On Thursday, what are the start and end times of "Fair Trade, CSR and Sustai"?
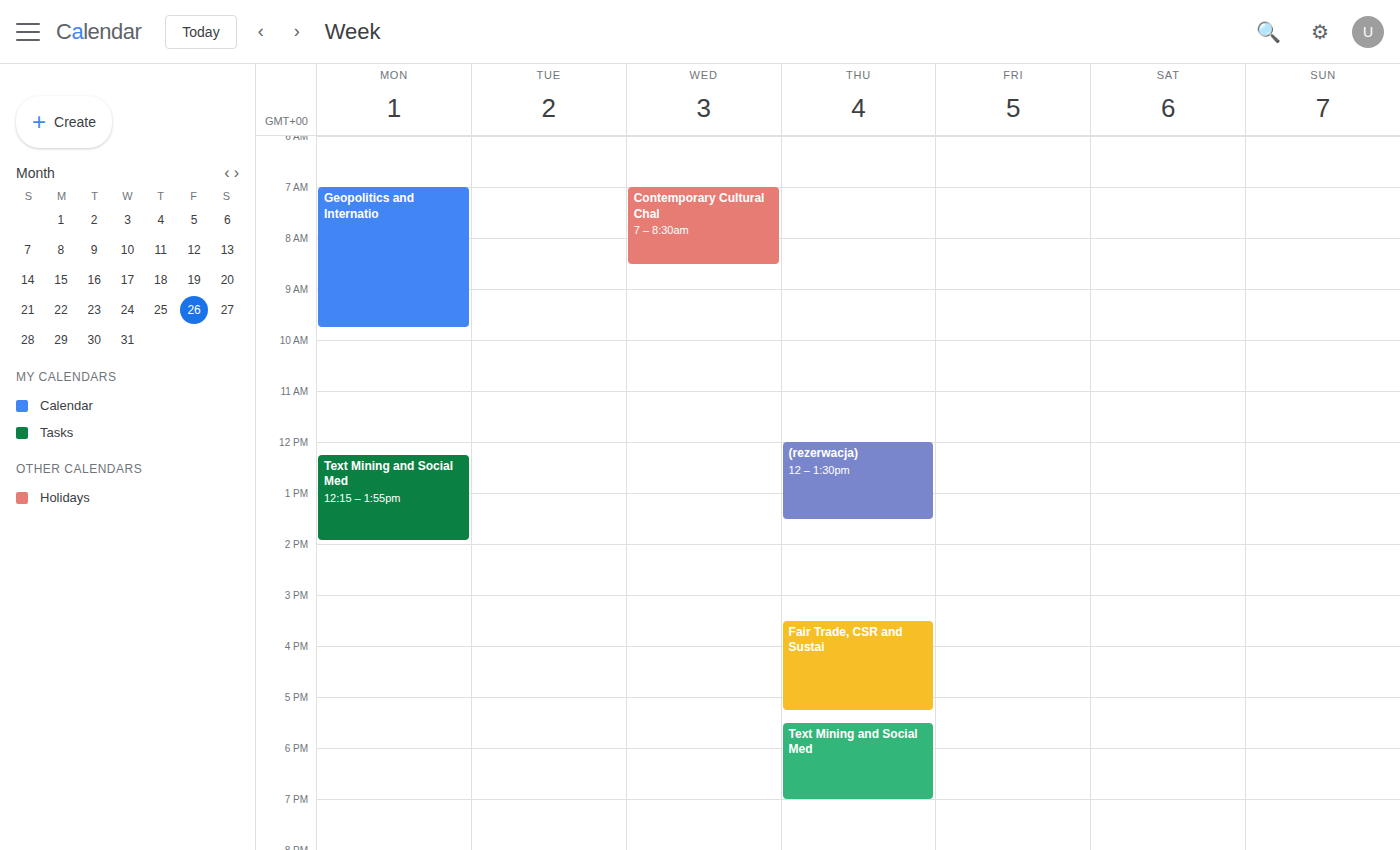
3:30 PM to 5:15 PM